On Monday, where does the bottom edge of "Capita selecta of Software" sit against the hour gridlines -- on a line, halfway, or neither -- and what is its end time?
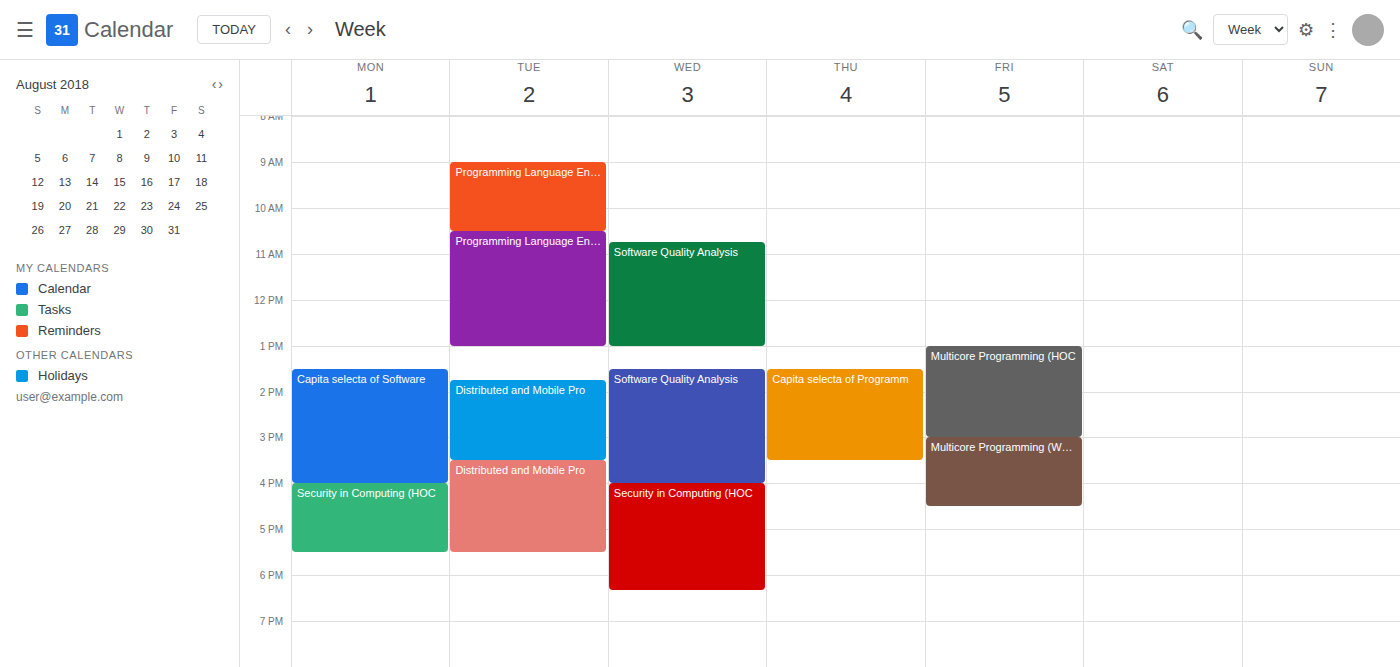
4:00 PM -- exactly on the 4 PM line.